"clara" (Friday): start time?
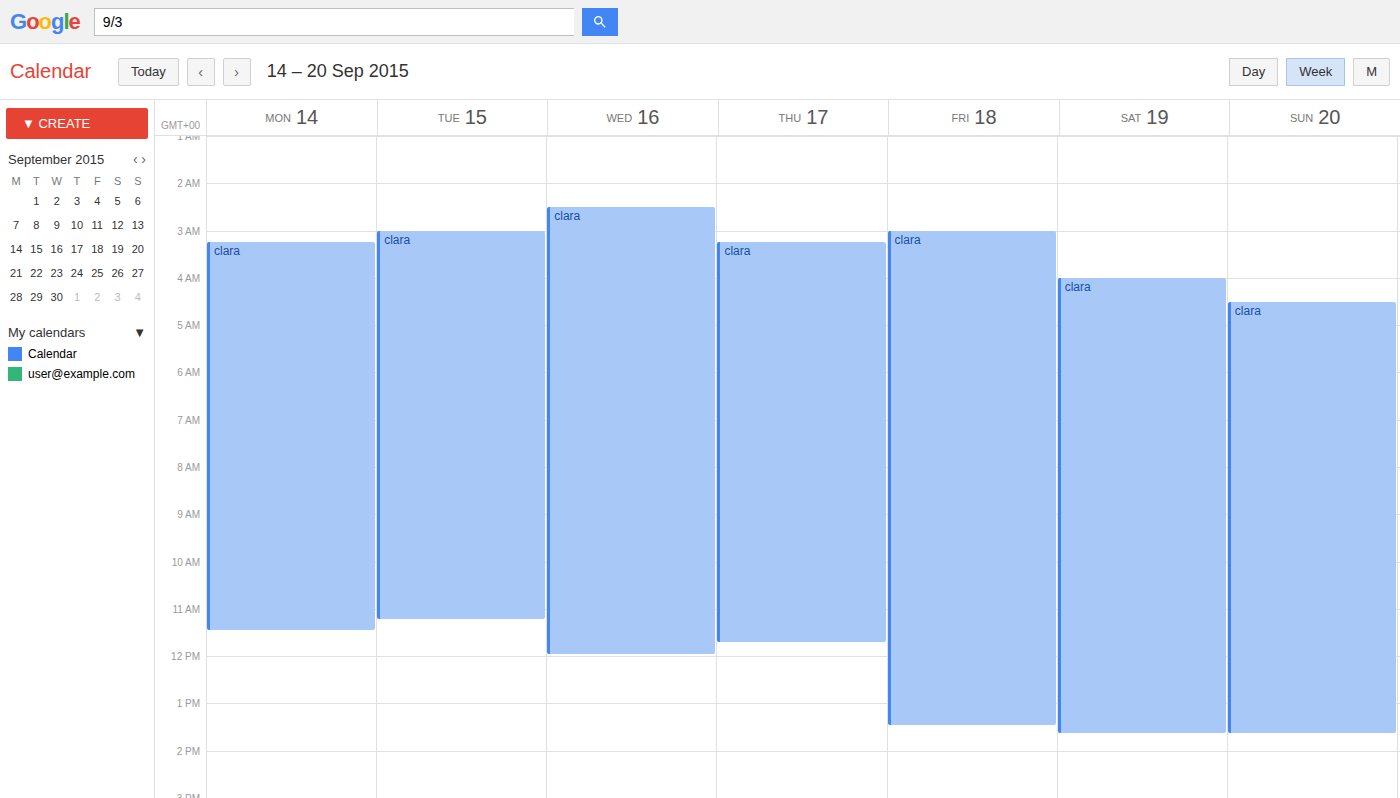
3:00 AM